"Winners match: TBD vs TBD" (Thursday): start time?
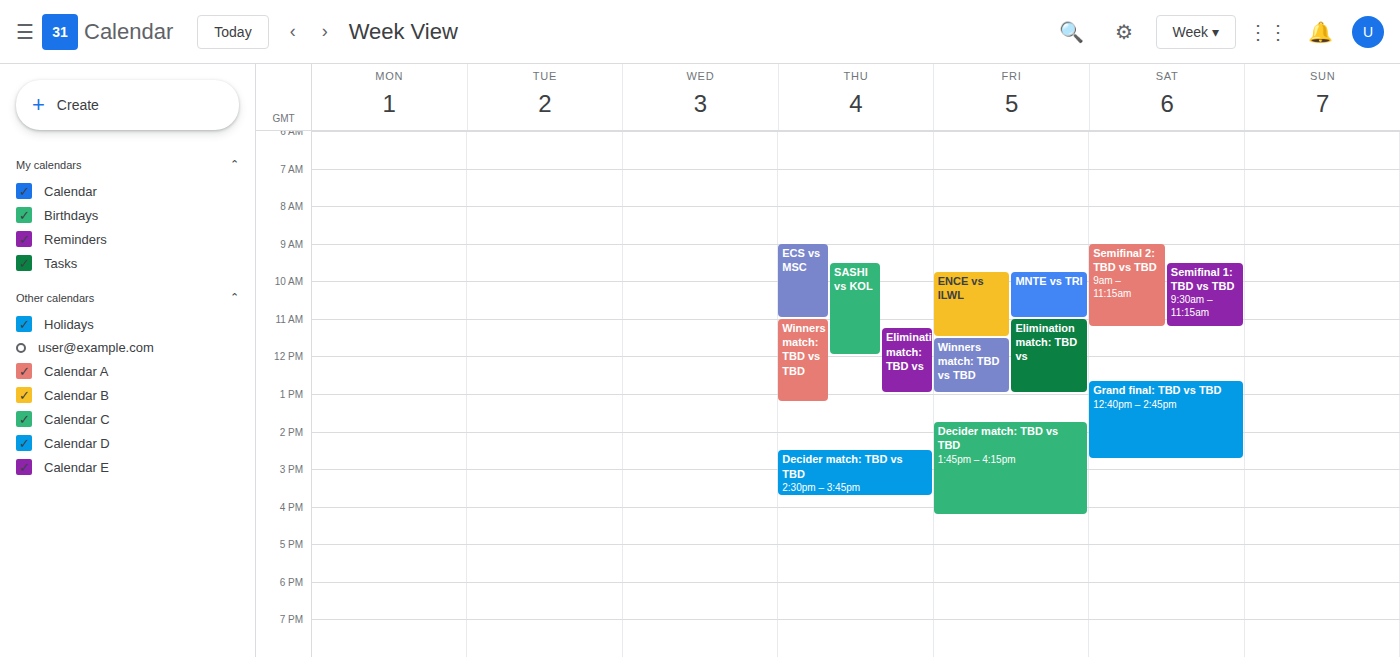
11:00 AM